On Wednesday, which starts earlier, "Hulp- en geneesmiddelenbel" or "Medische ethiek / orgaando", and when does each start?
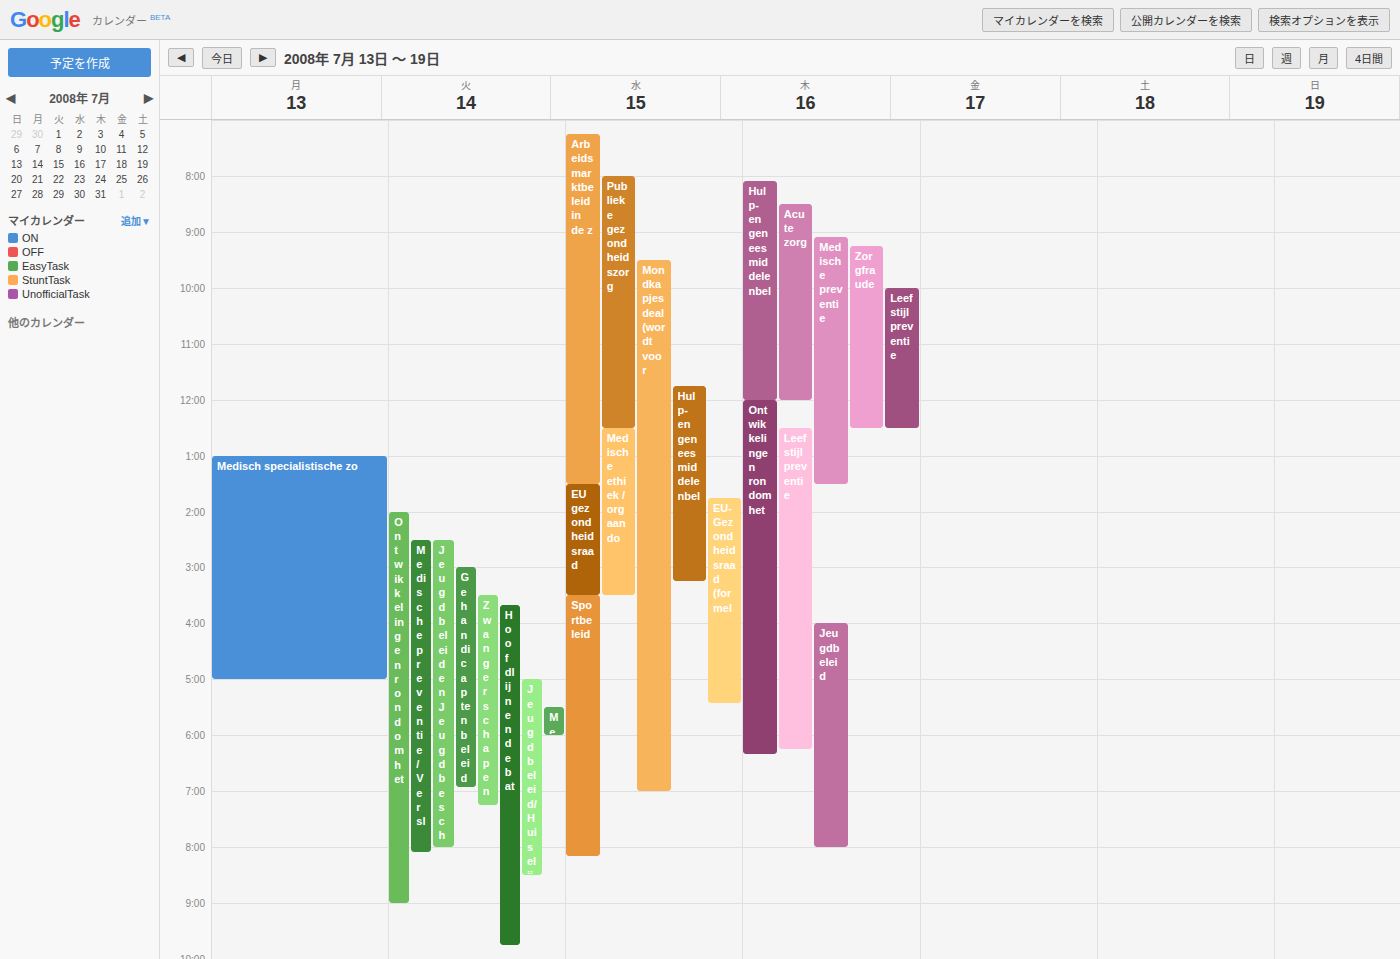
"Hulp- en geneesmiddelenbel" 11:45 AM; "Medische ethiek / orgaando" 12:30 PM.